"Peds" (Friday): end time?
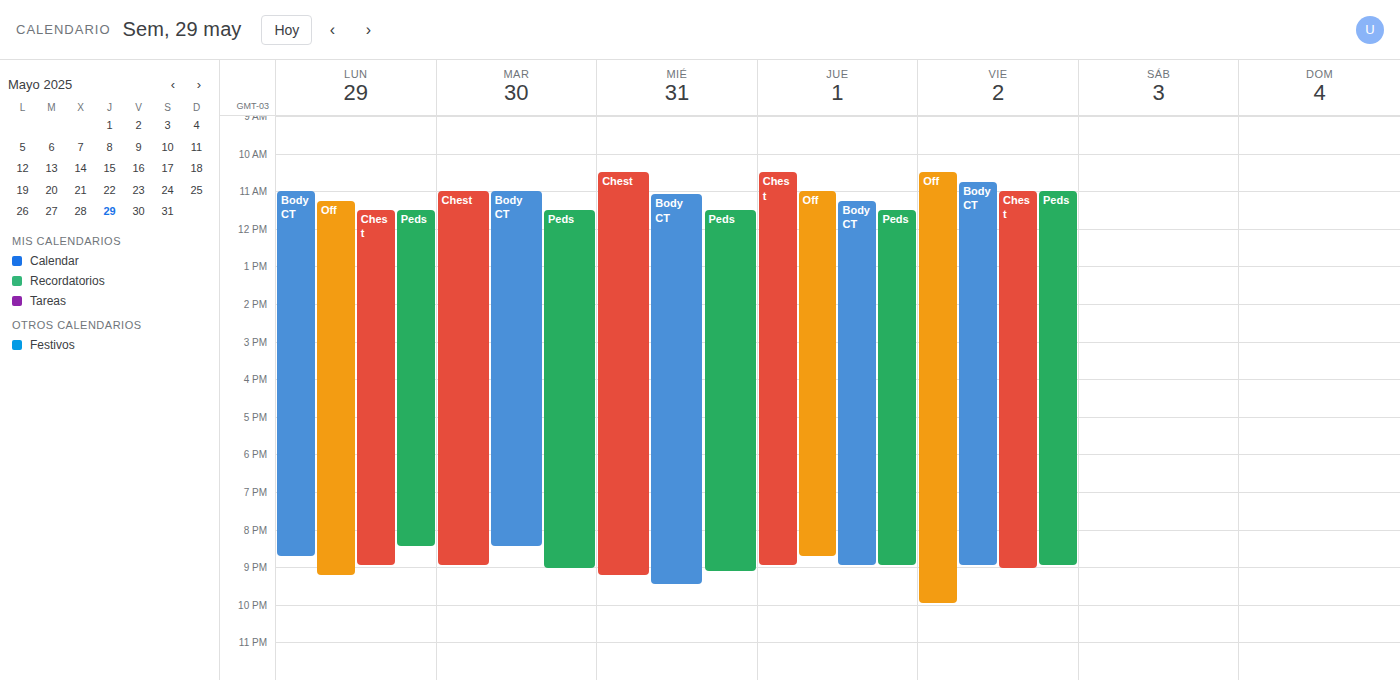
9:00 PM